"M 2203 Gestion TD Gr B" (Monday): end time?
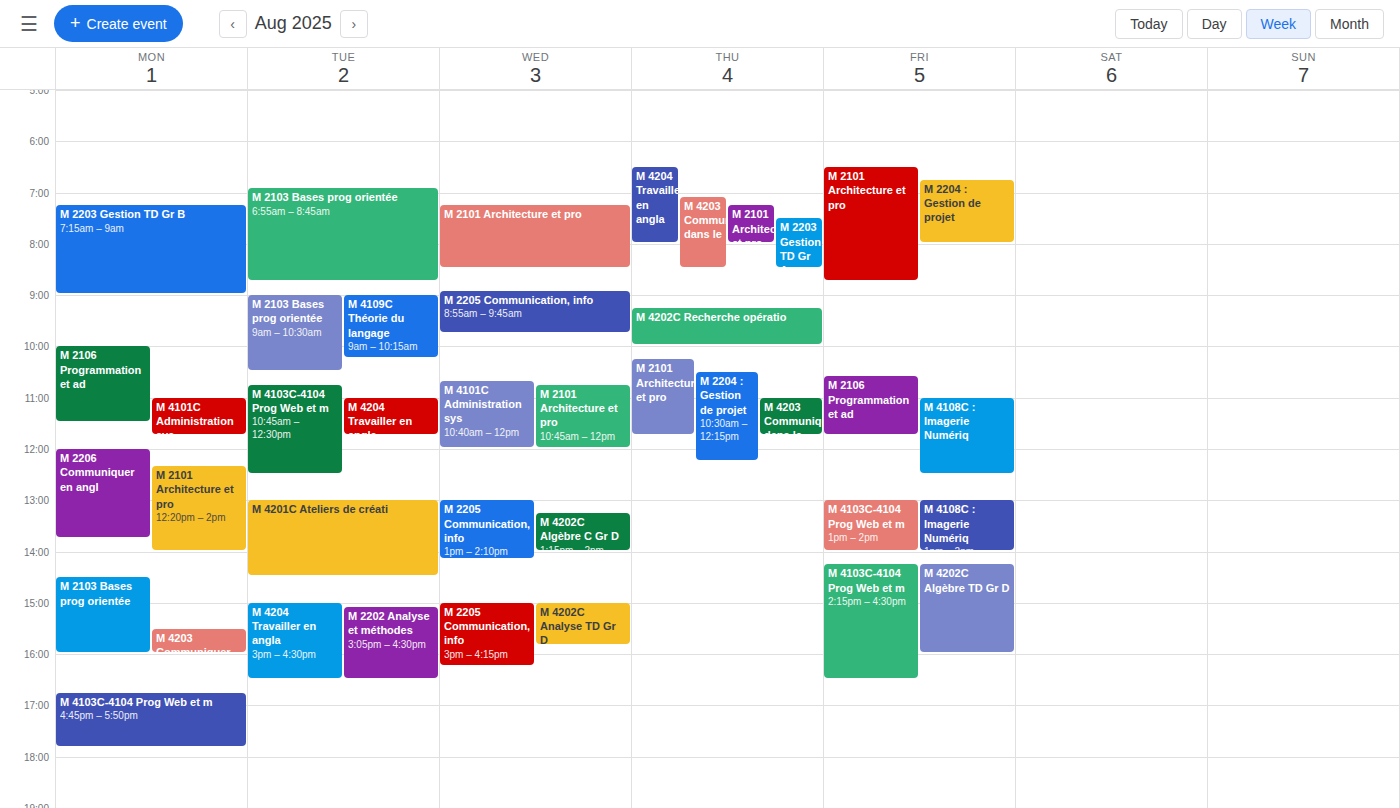
9:00 AM